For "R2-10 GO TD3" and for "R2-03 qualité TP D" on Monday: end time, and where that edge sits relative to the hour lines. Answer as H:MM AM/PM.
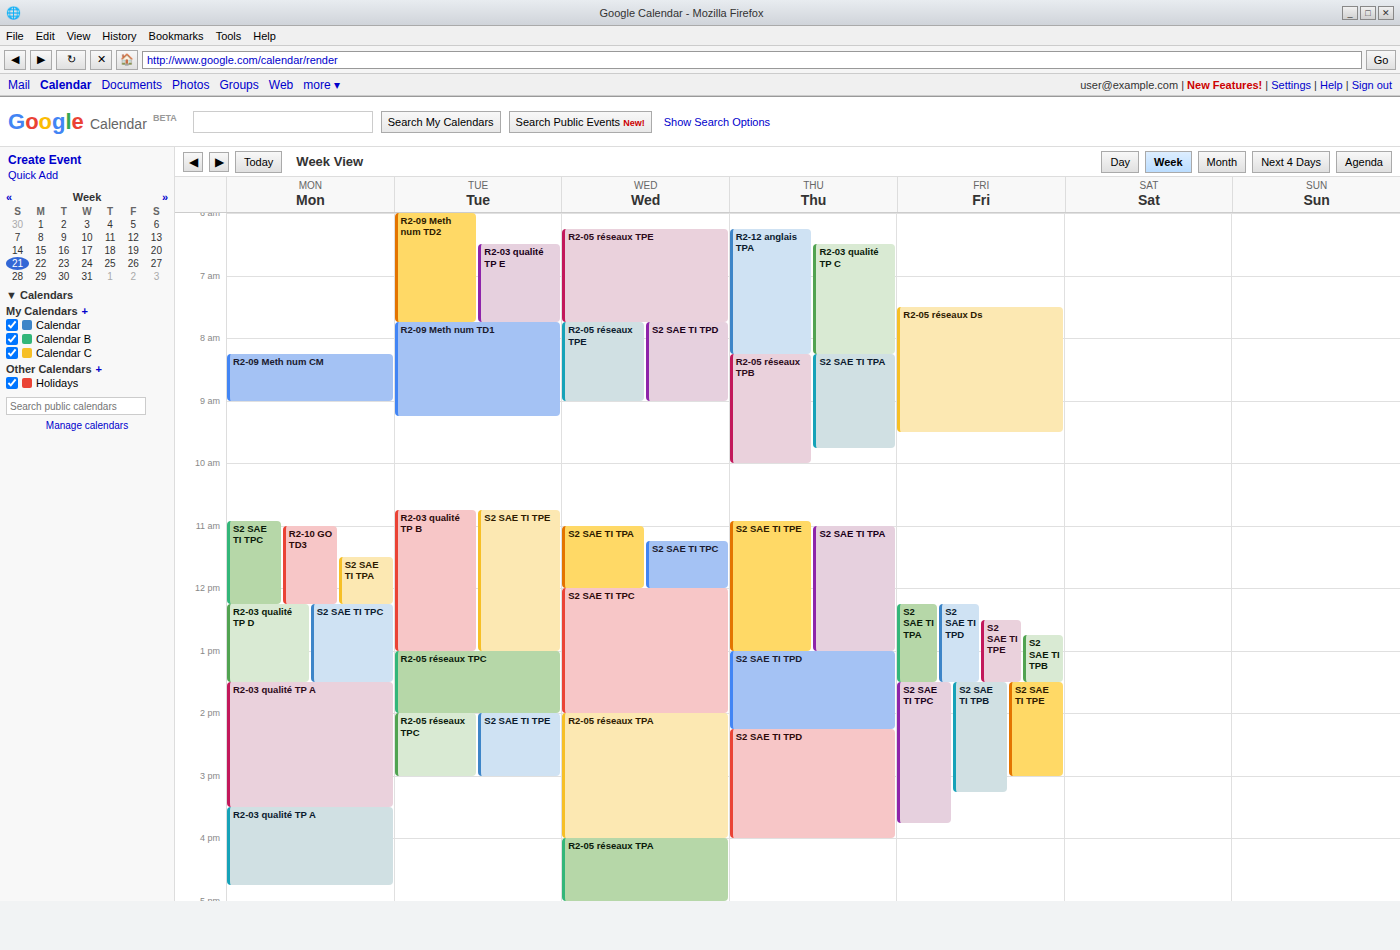
"R2-10 GO TD3": 12:15 PM, neither: a quarter of the way from the 12 PM line to the 1 PM line. "R2-03 qualité TP D": 1:30 PM, halfway between the 1 PM and 2 PM lines.